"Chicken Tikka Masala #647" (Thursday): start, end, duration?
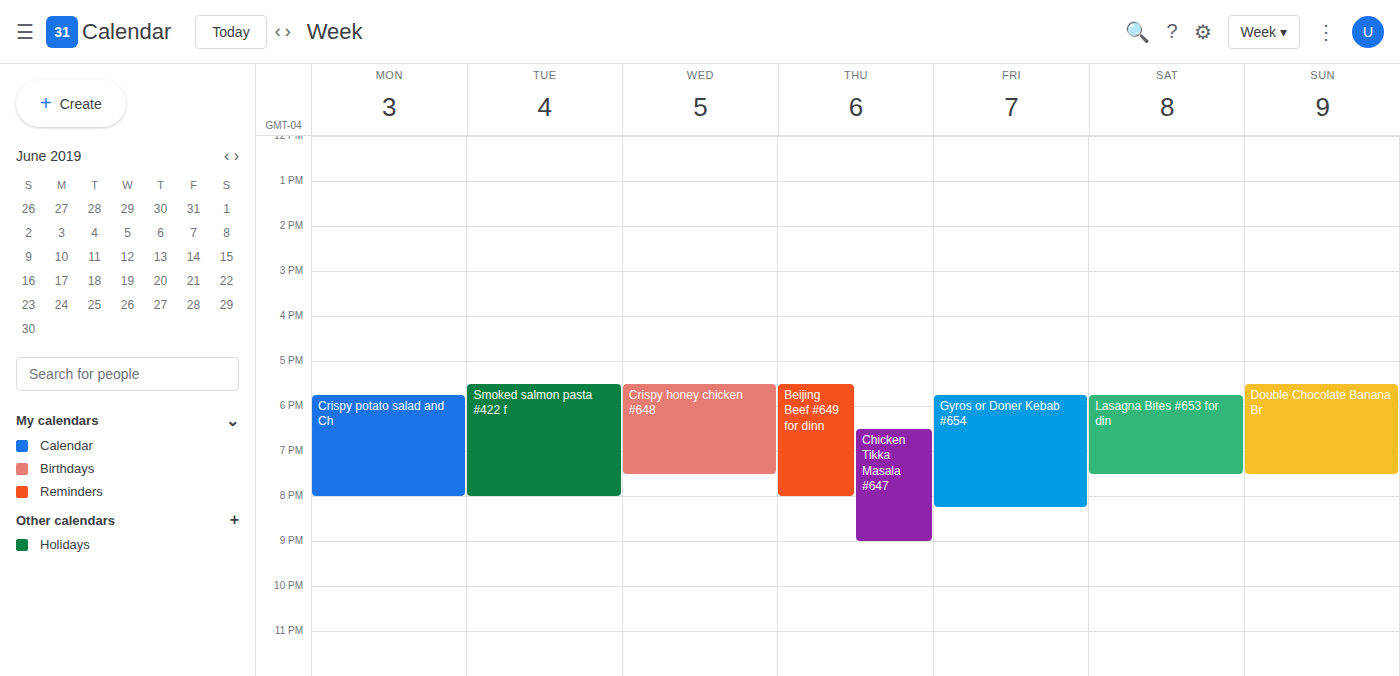
6:30 PM to 9:00 PM, 2 hours 30 minutes